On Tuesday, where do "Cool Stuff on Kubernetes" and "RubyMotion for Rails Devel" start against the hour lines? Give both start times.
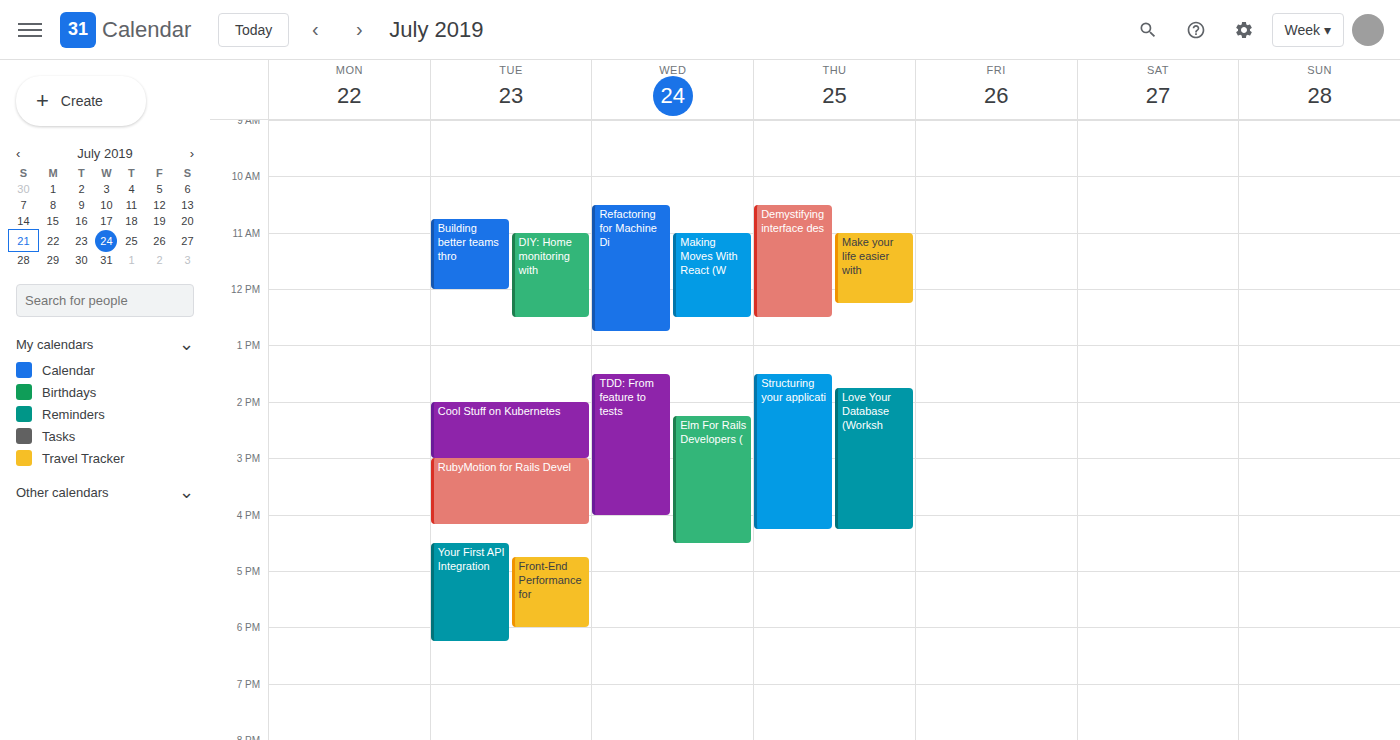
"Cool Stuff on Kubernetes": 2:00 PM, exactly on the 2 PM line. "RubyMotion for Rails Devel": 3:00 PM, exactly on the 3 PM line.